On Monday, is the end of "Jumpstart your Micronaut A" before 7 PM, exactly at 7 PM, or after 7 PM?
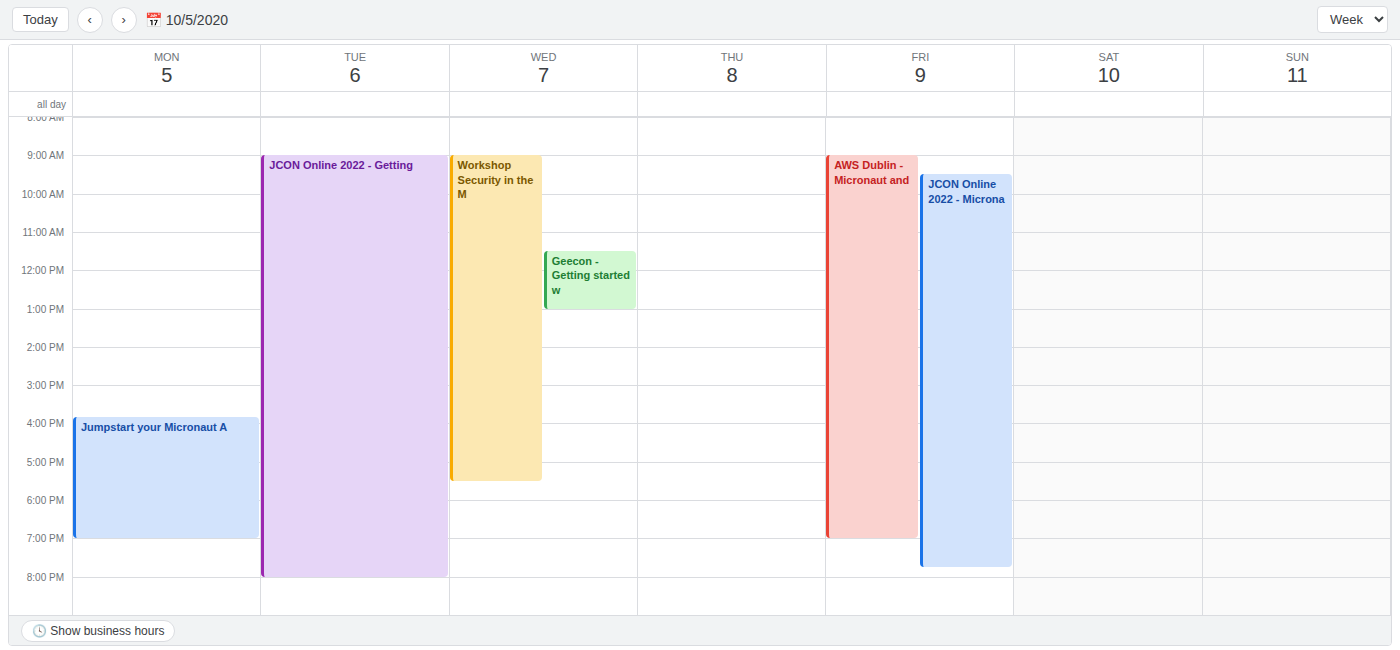
7:00 PM -- exactly at 7 PM, on the 7 PM line.